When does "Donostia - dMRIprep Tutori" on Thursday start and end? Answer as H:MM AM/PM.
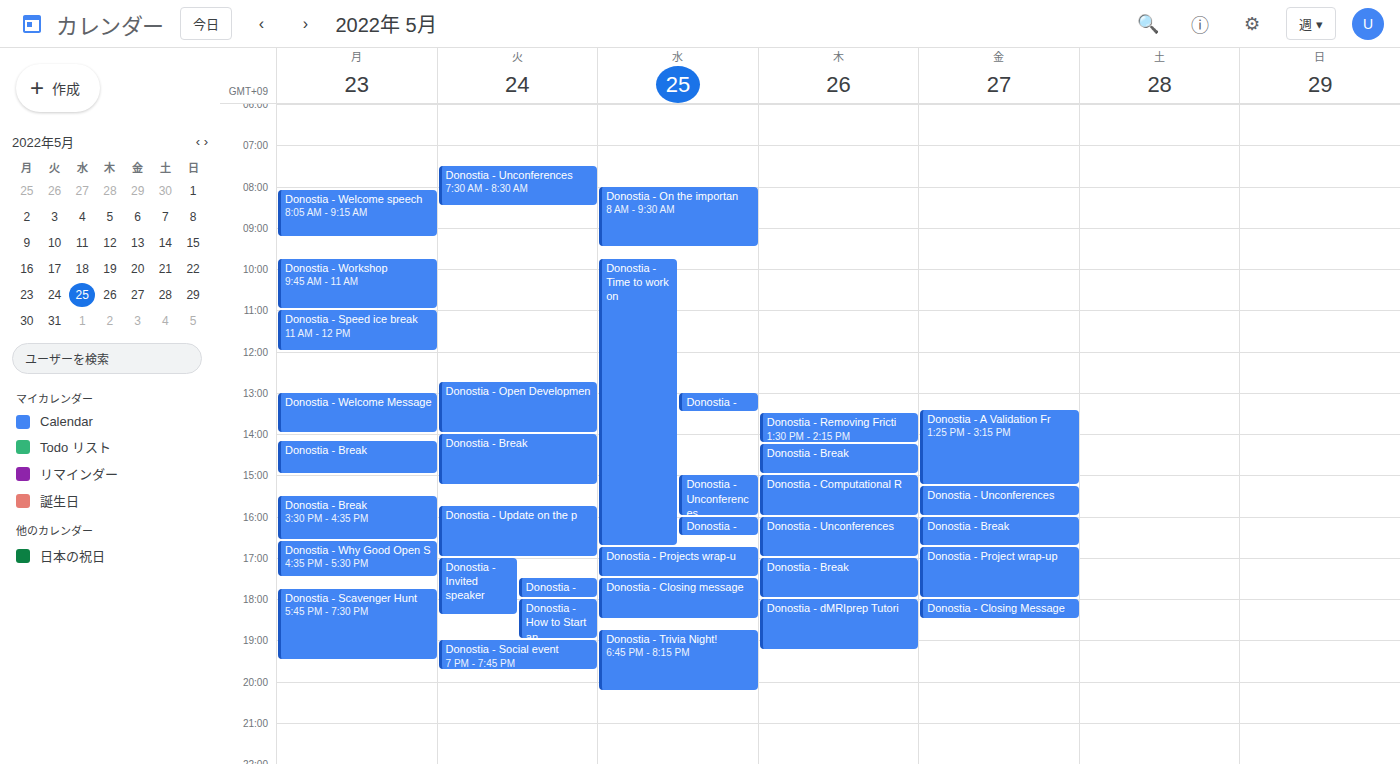
6:00 PM to 7:15 PM